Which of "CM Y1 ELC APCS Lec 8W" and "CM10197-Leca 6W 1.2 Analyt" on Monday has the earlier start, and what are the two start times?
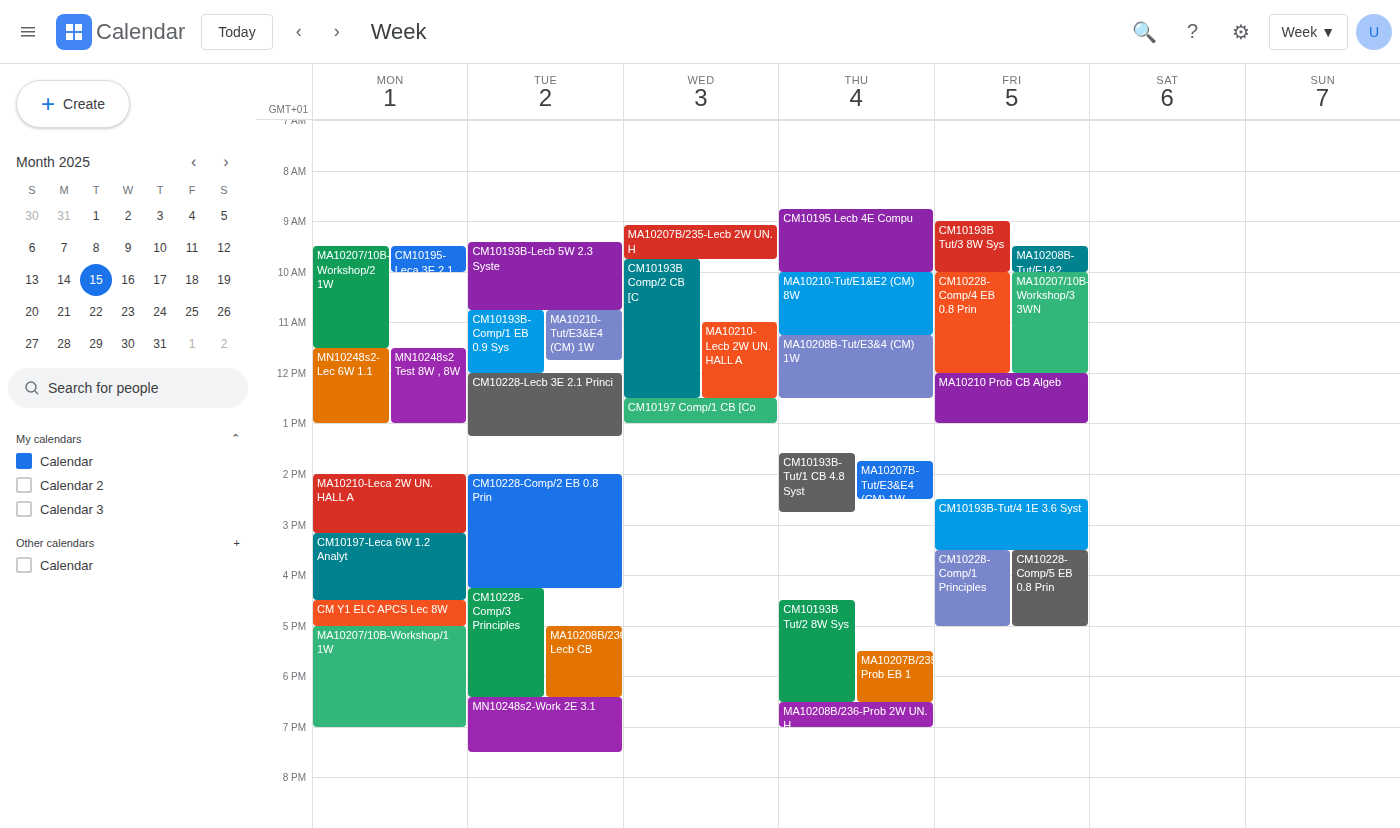
"CM10197-Leca 6W 1.2 Analyt" 3:10 PM; "CM Y1 ELC APCS Lec 8W" 4:30 PM.